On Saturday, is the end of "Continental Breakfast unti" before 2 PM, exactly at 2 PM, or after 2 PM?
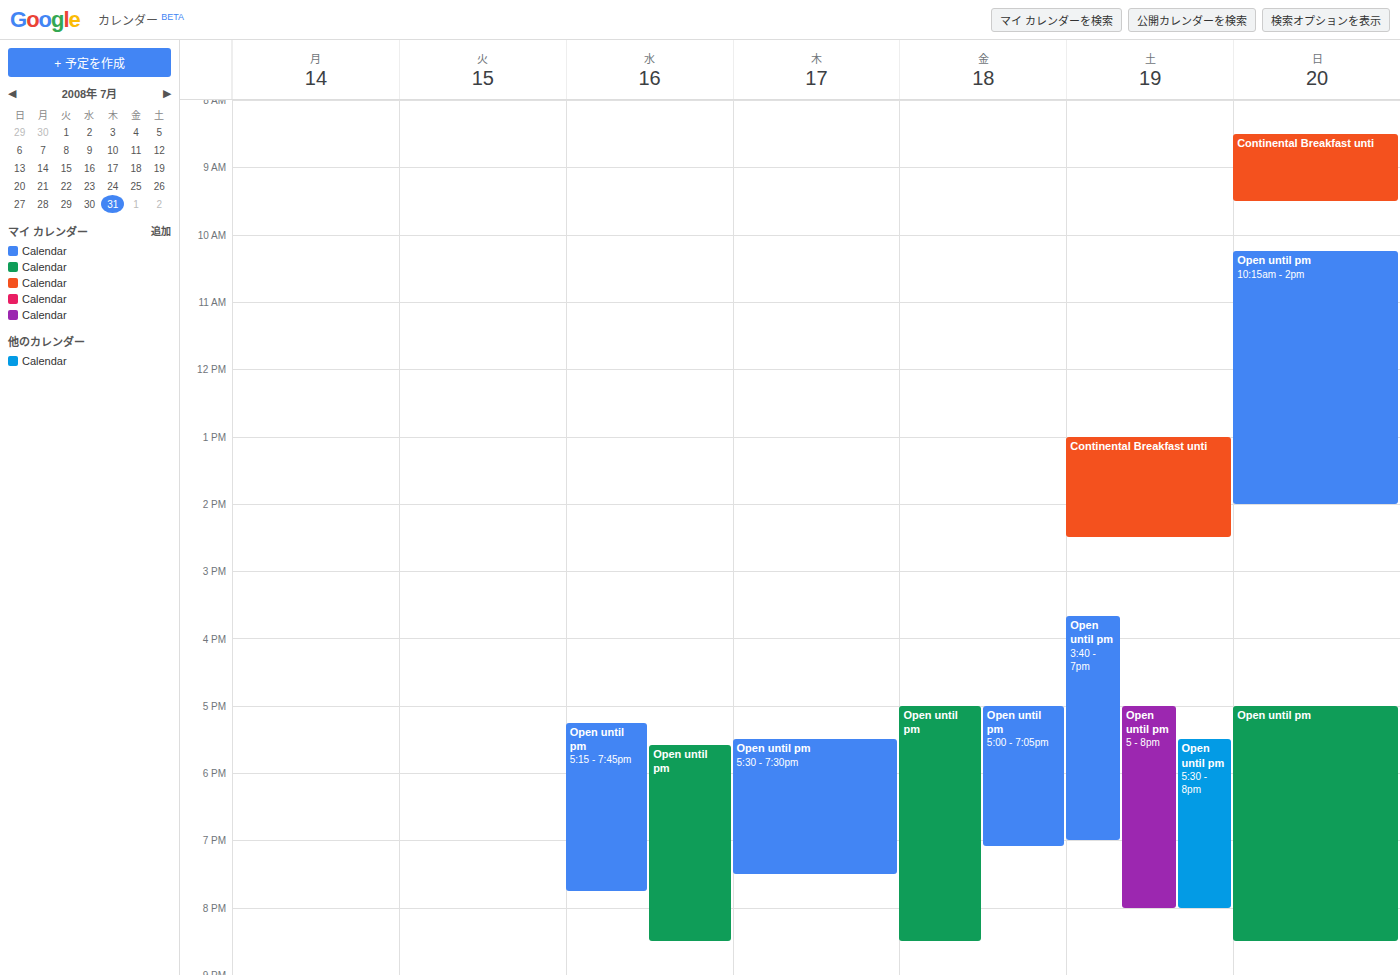
2:30 PM -- after 2 PM, 30 minutes below the 2 PM line.